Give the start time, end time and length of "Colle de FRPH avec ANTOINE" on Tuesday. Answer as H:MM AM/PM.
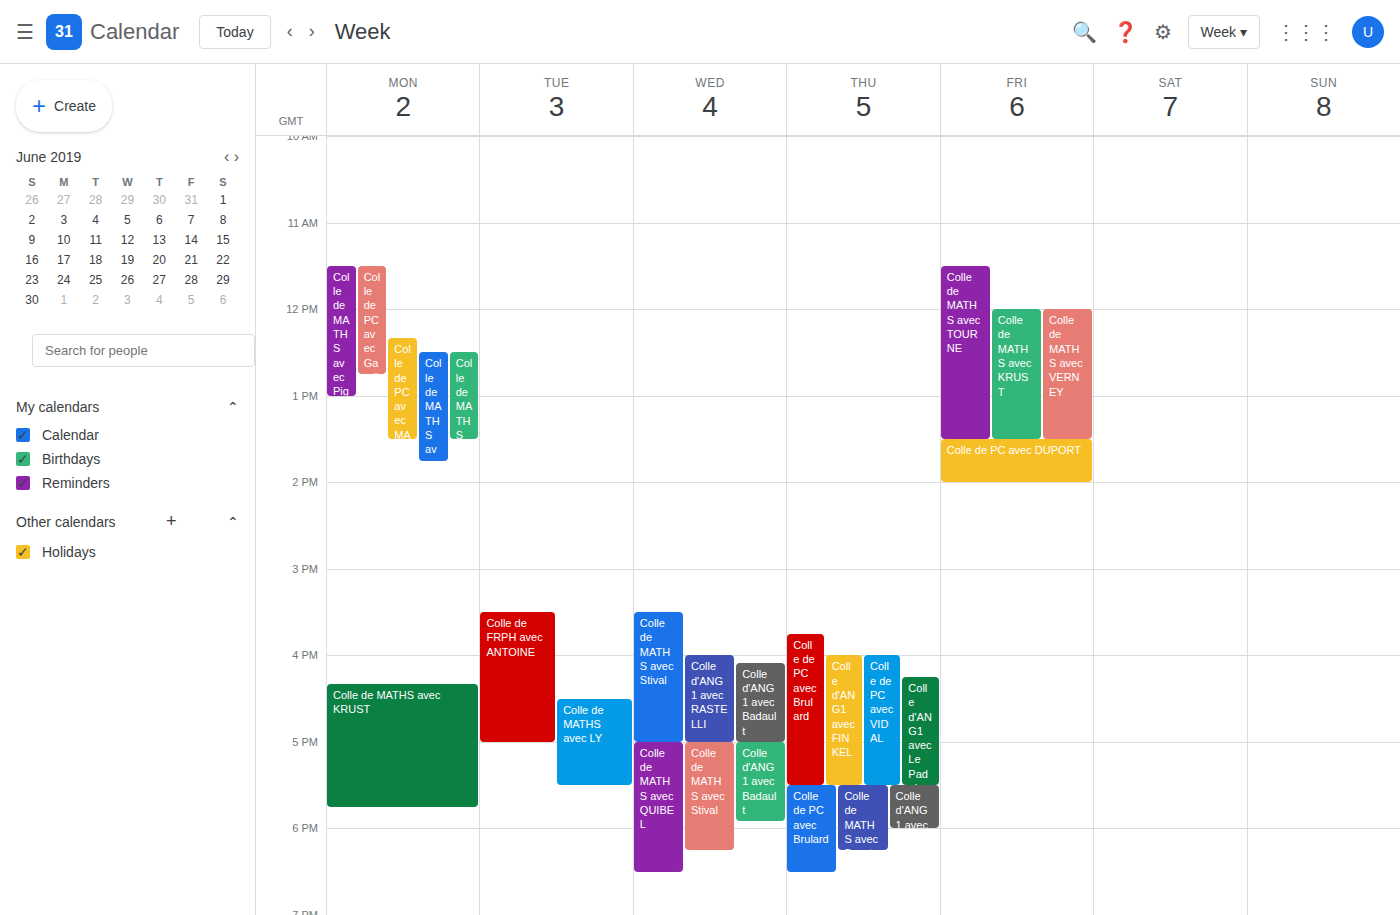
3:30 PM to 5:00 PM, 1 hour 30 minutes